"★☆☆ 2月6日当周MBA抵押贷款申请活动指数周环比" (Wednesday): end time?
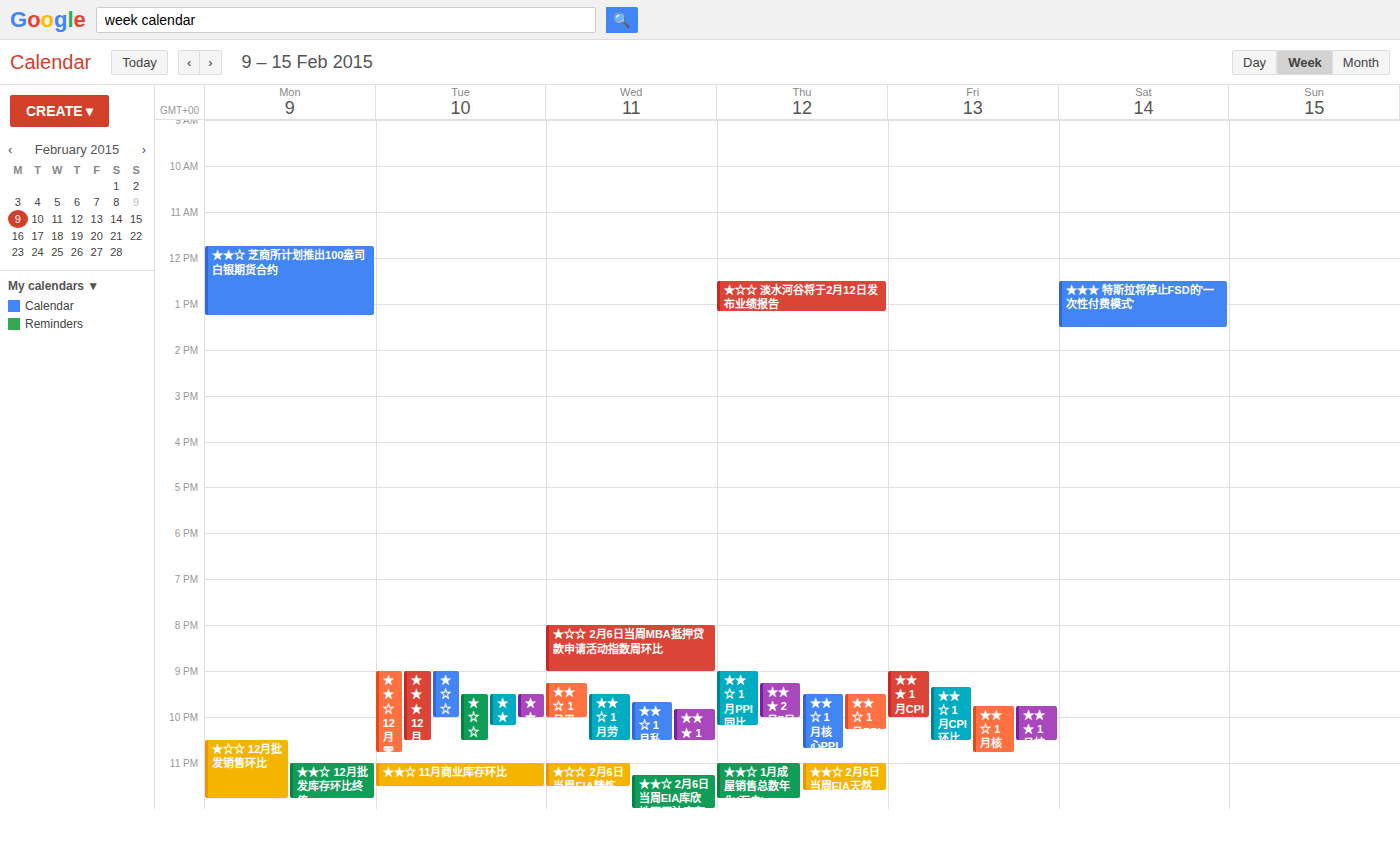
9:00 PM